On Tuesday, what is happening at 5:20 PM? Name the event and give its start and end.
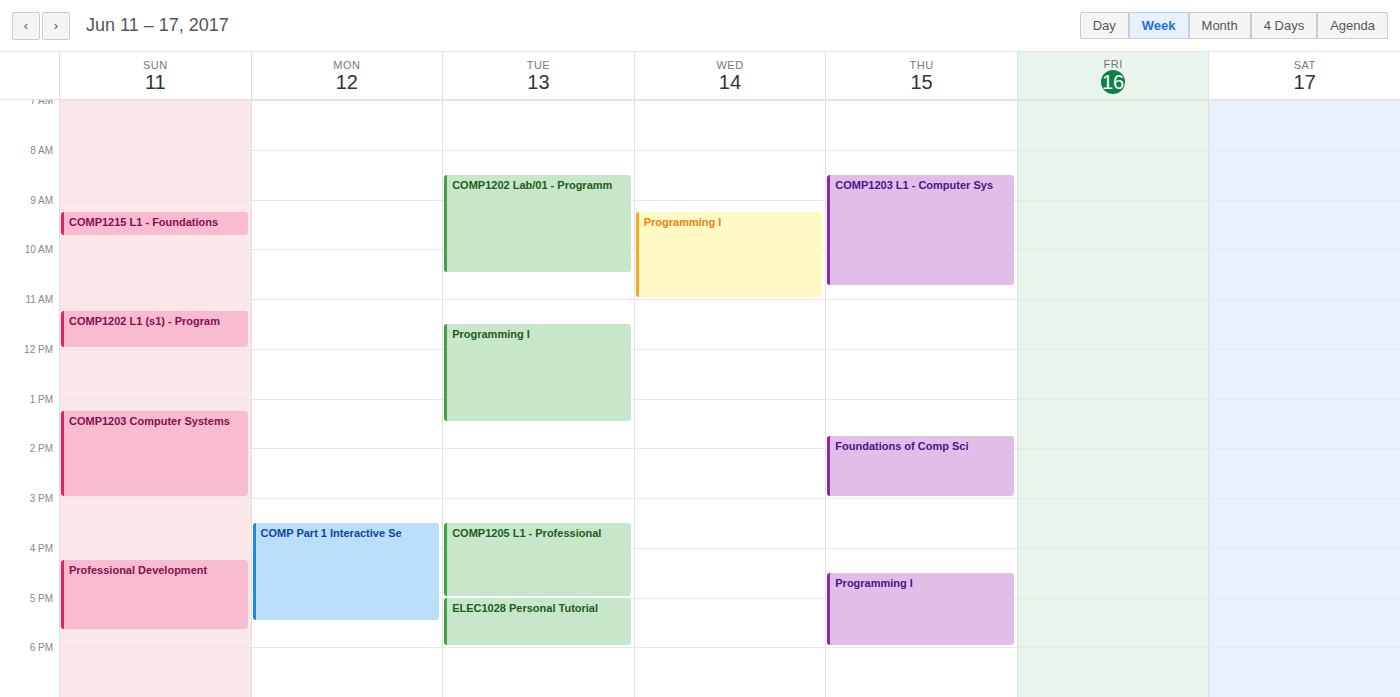
"ELEC1028 Personal Tutorial", 5:00 PM to 6:00 PM